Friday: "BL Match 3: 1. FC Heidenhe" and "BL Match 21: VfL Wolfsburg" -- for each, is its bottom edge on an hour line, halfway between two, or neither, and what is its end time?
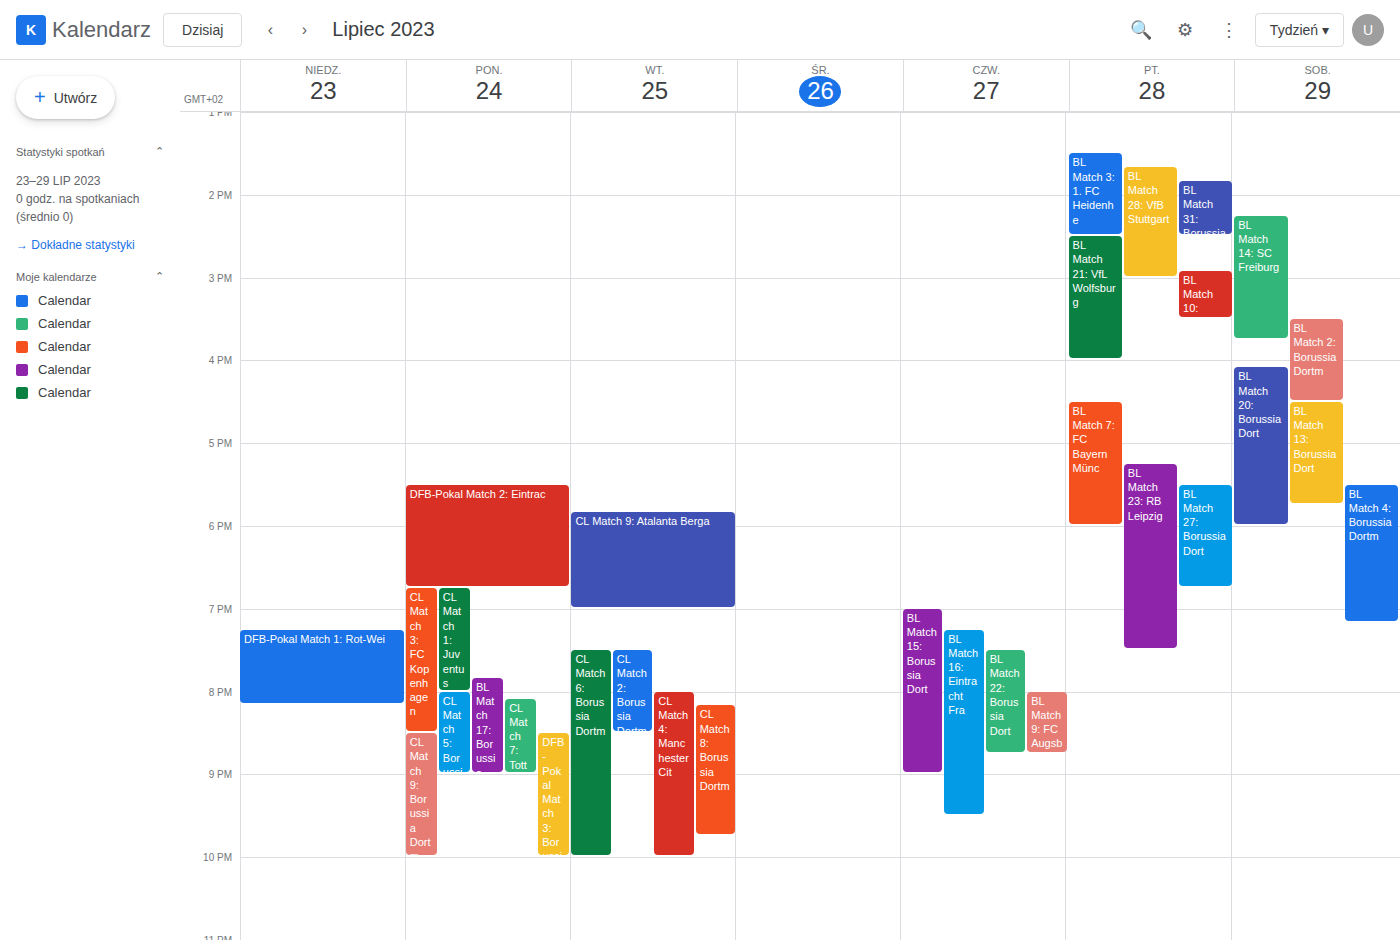
"BL Match 3: 1. FC Heidenhe": 2:30 PM, halfway between the 2 PM and 3 PM lines. "BL Match 21: VfL Wolfsburg": 4:00 PM, exactly on the 4 PM line.